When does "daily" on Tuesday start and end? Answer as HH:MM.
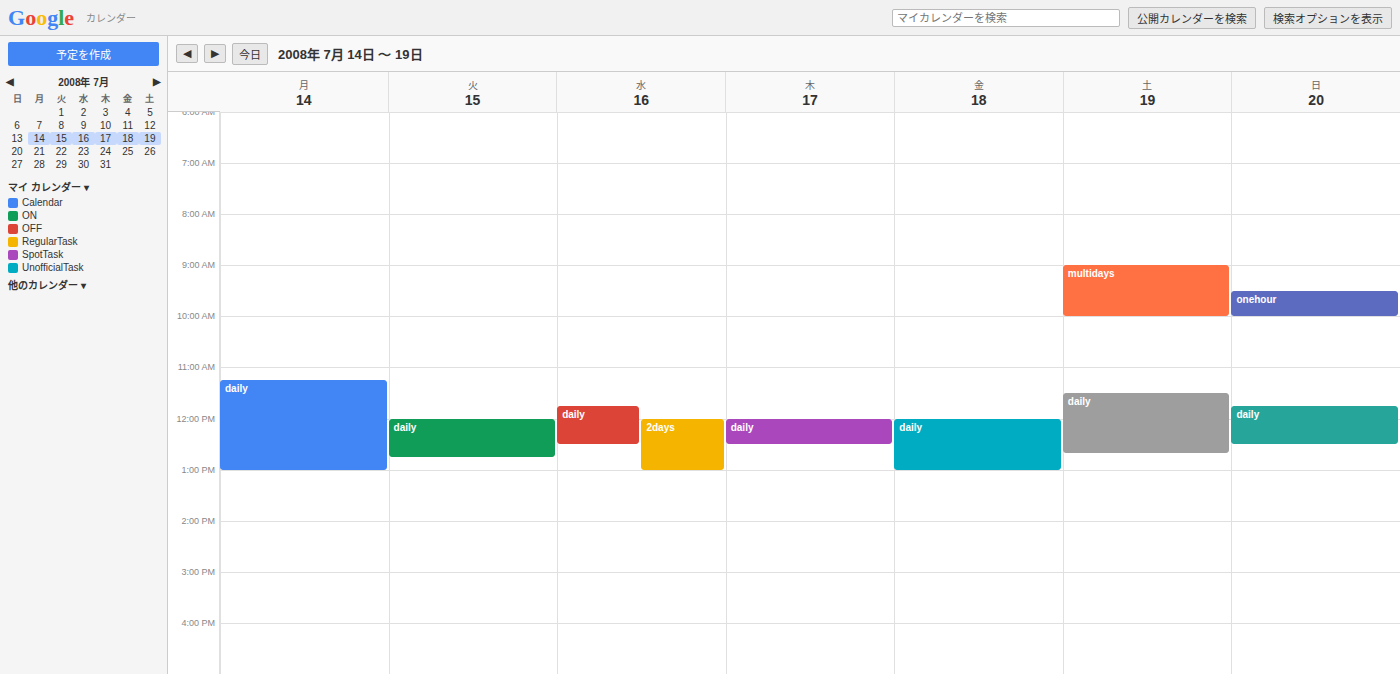
12:00 to 12:45